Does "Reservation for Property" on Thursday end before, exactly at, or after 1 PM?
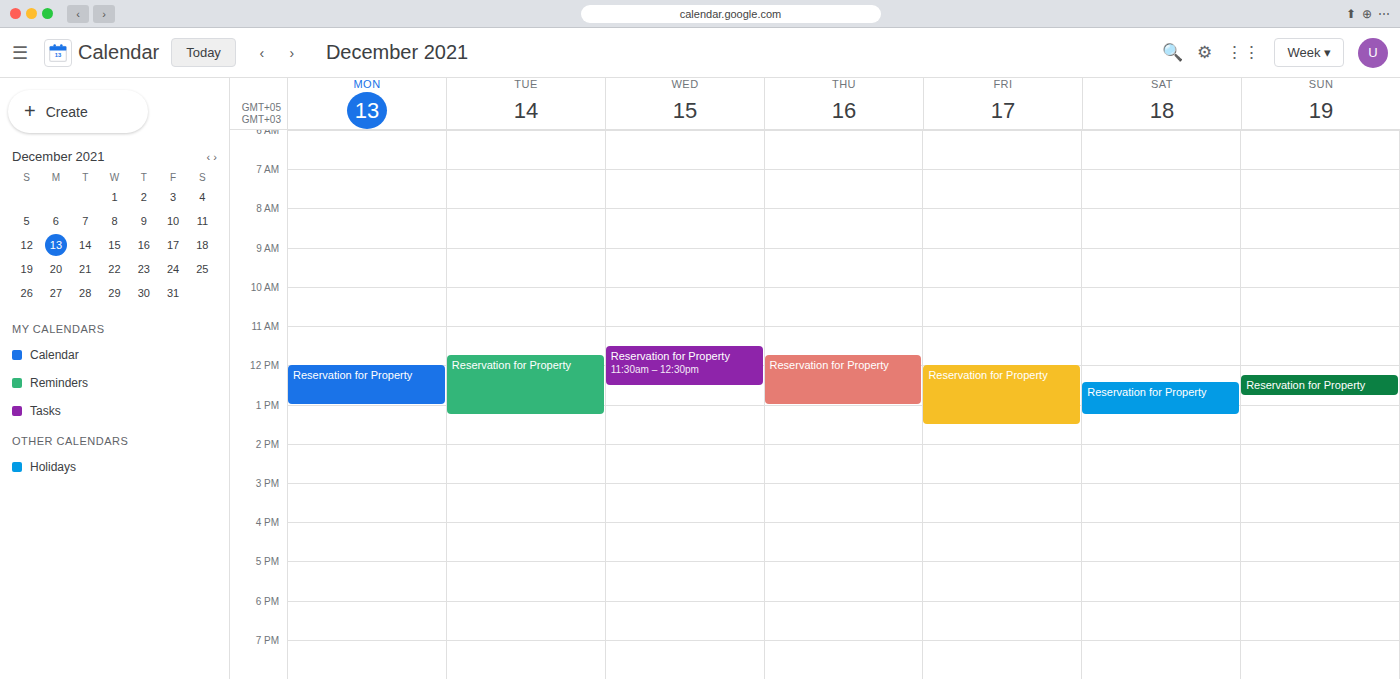
1:00 PM -- exactly at 1 PM, on the 1 PM line.